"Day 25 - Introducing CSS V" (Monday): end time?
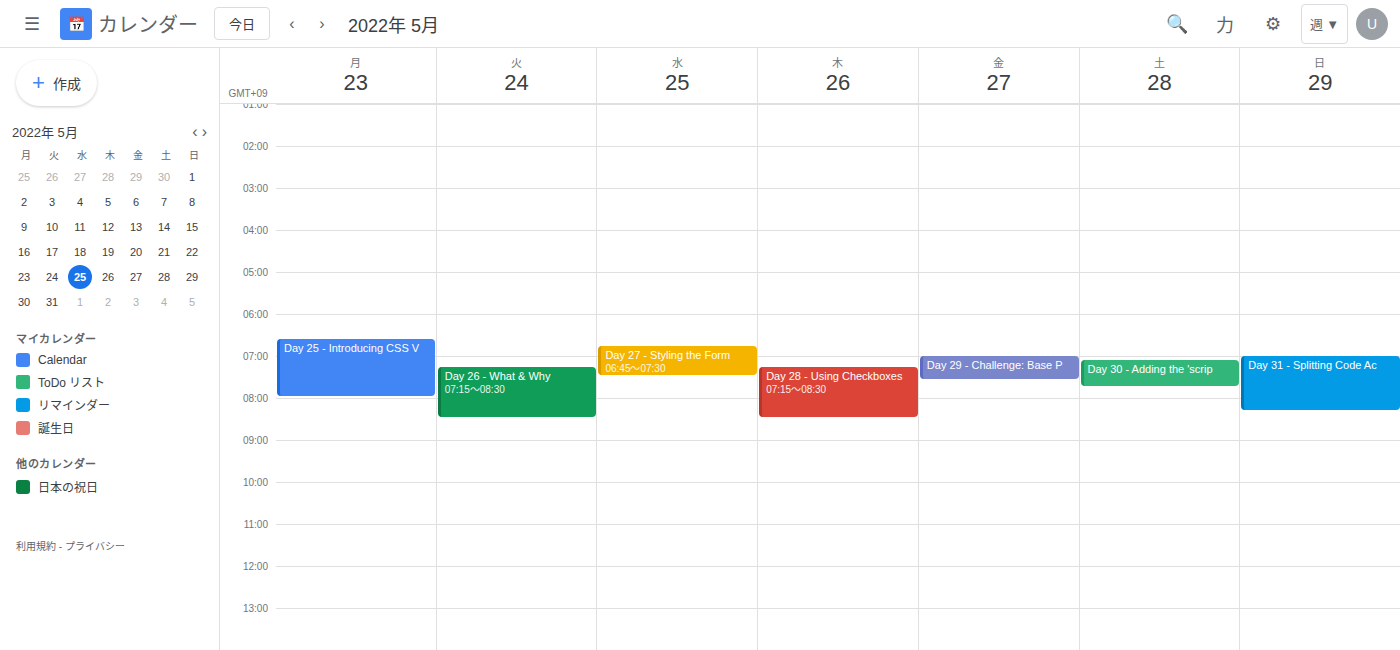
08:00